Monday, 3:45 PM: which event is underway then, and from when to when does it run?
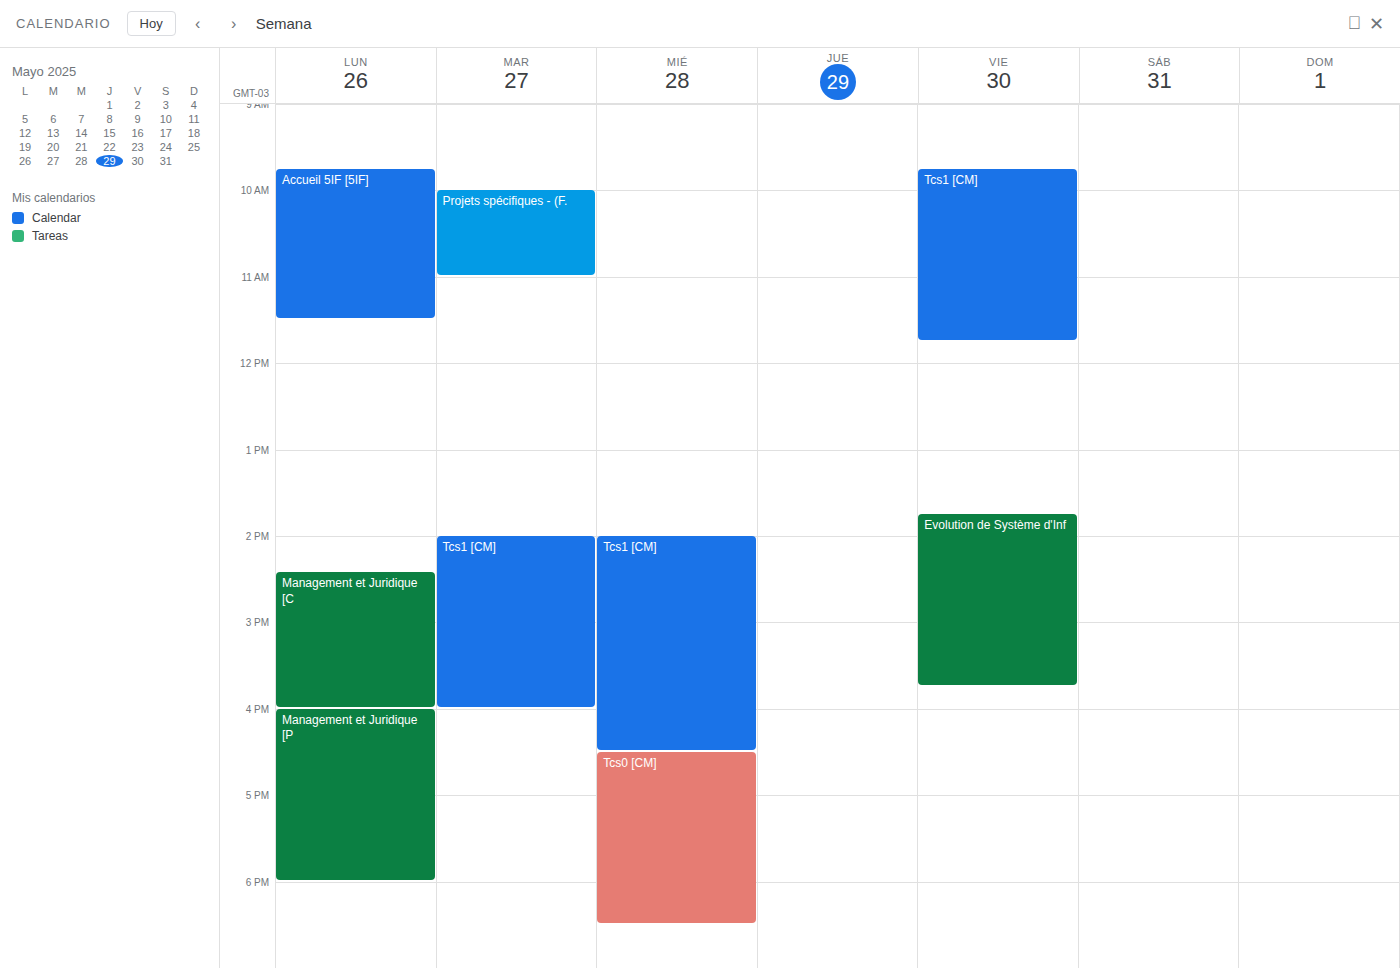
"Management et Juridique [C", 2:25 PM to 4:00 PM